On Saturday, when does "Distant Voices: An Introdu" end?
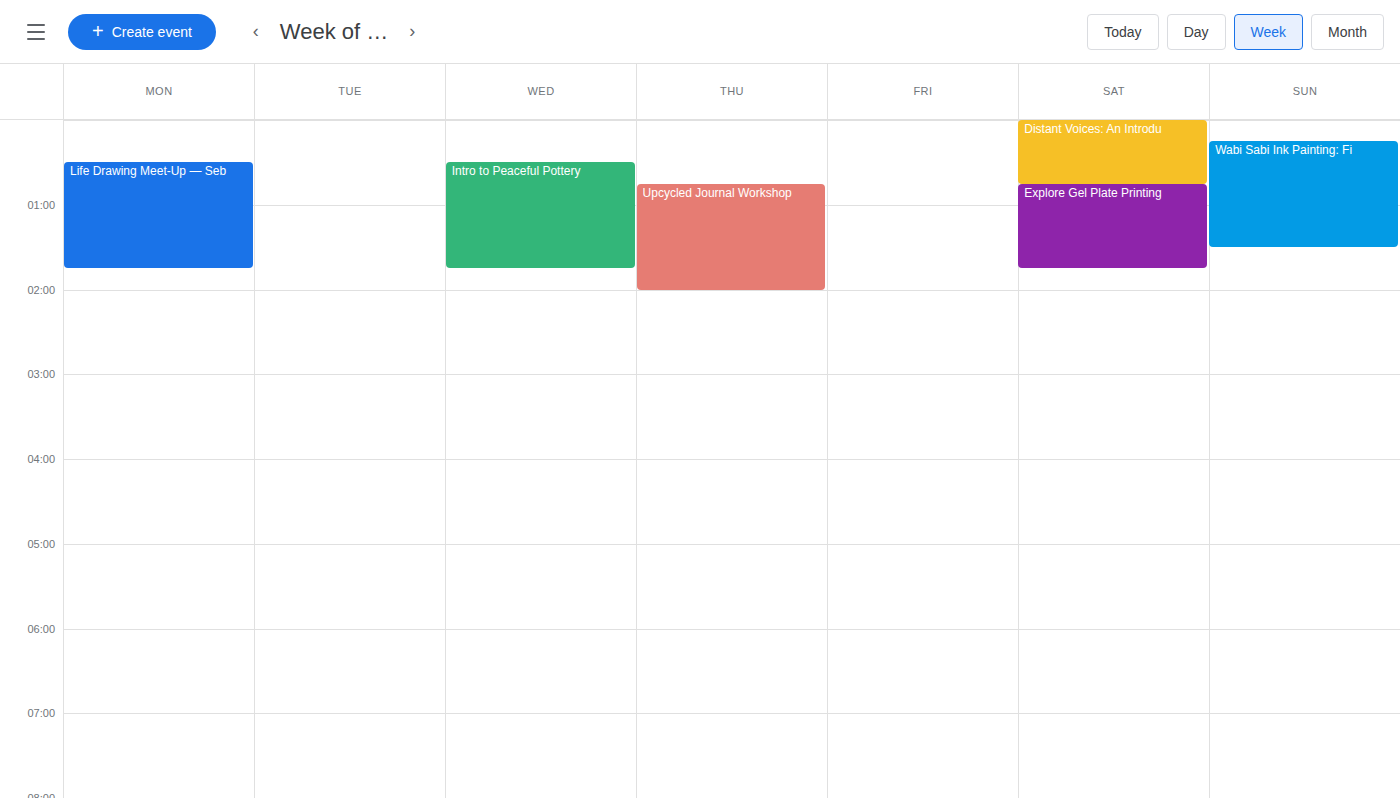
12:45 AM